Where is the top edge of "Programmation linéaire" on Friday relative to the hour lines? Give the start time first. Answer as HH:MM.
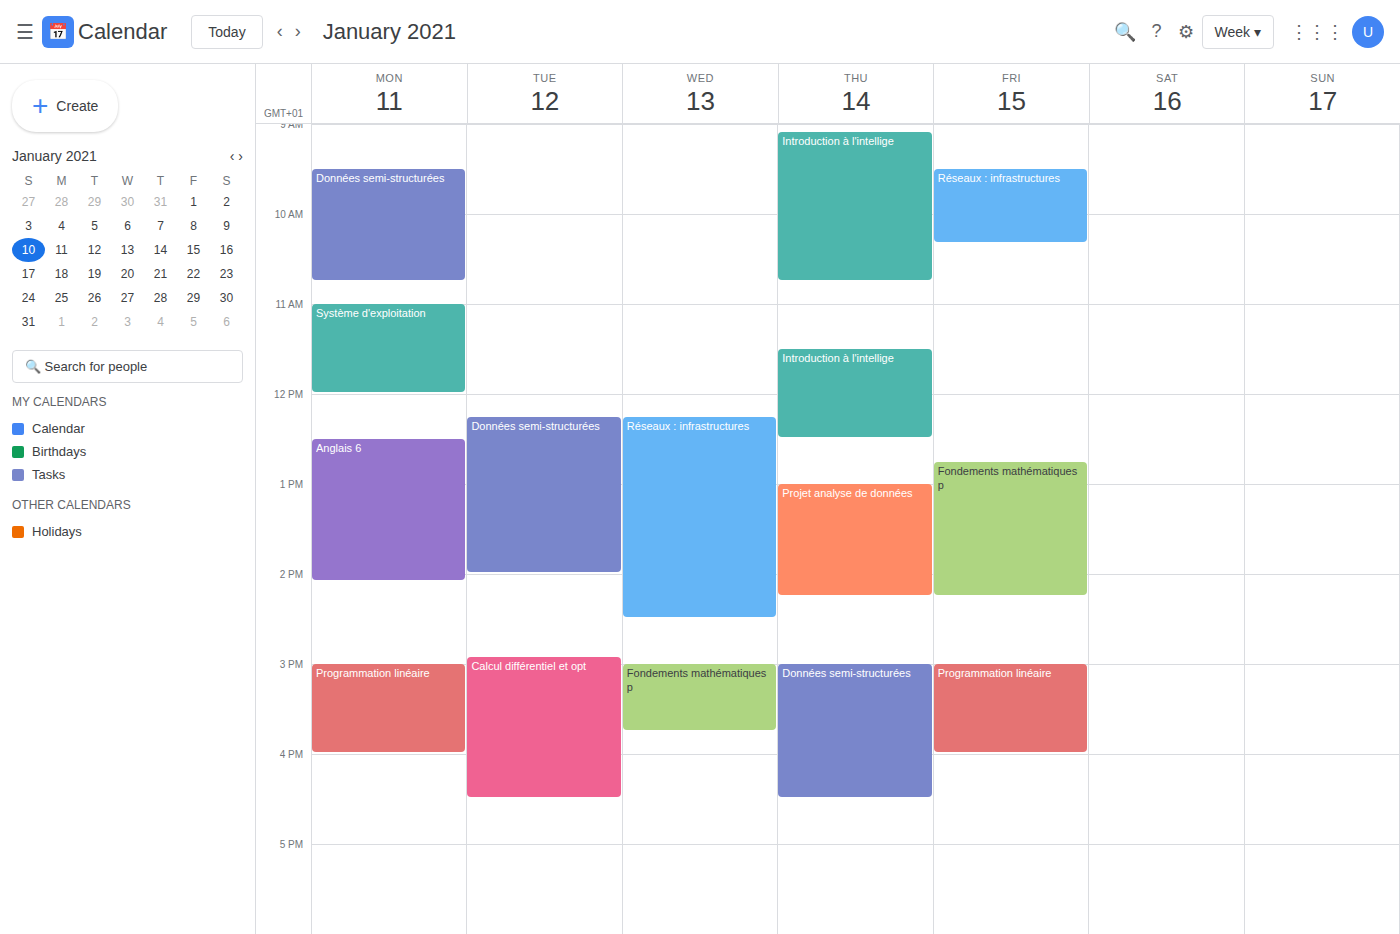
15:00 -- exactly on the 15:00 line.